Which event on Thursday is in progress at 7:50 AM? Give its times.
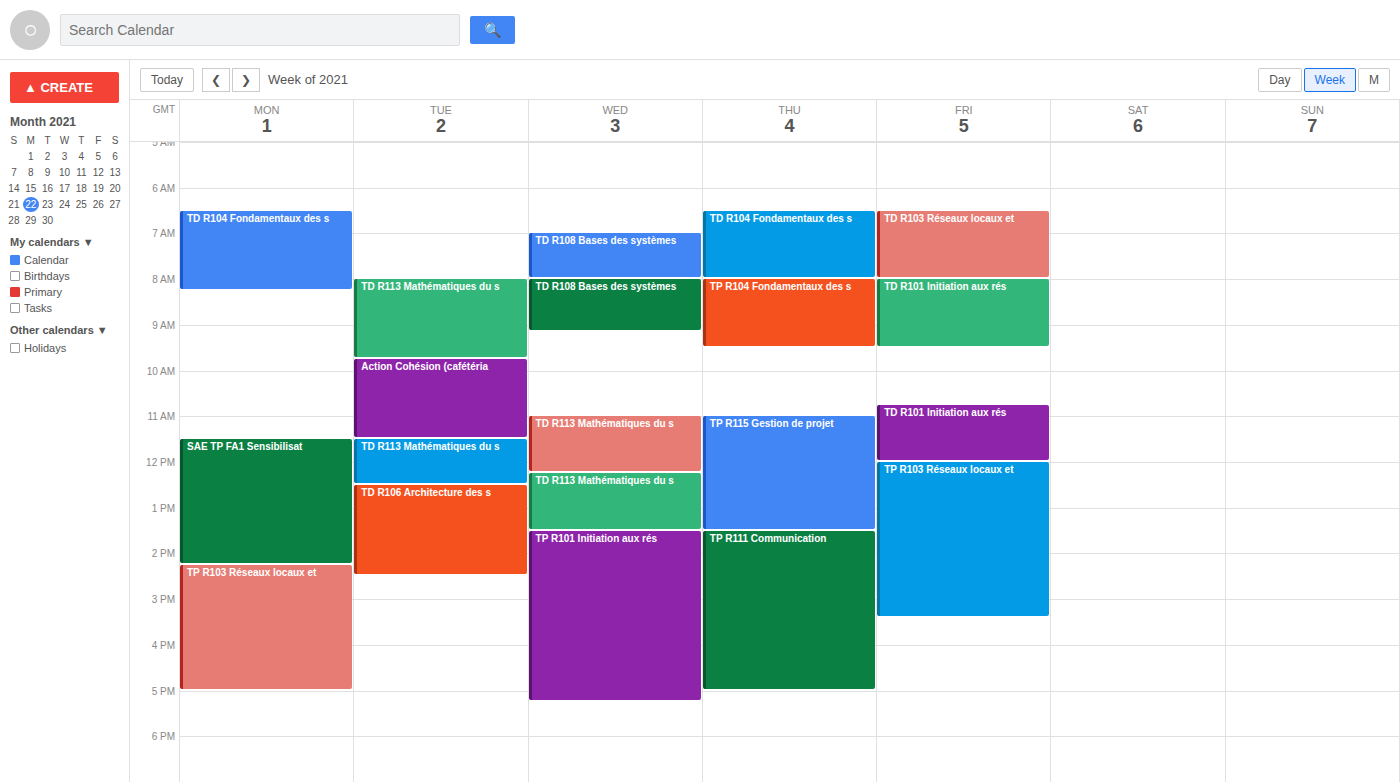
"TD R104 Fondamentaux des s", 6:30 AM to 8:00 AM